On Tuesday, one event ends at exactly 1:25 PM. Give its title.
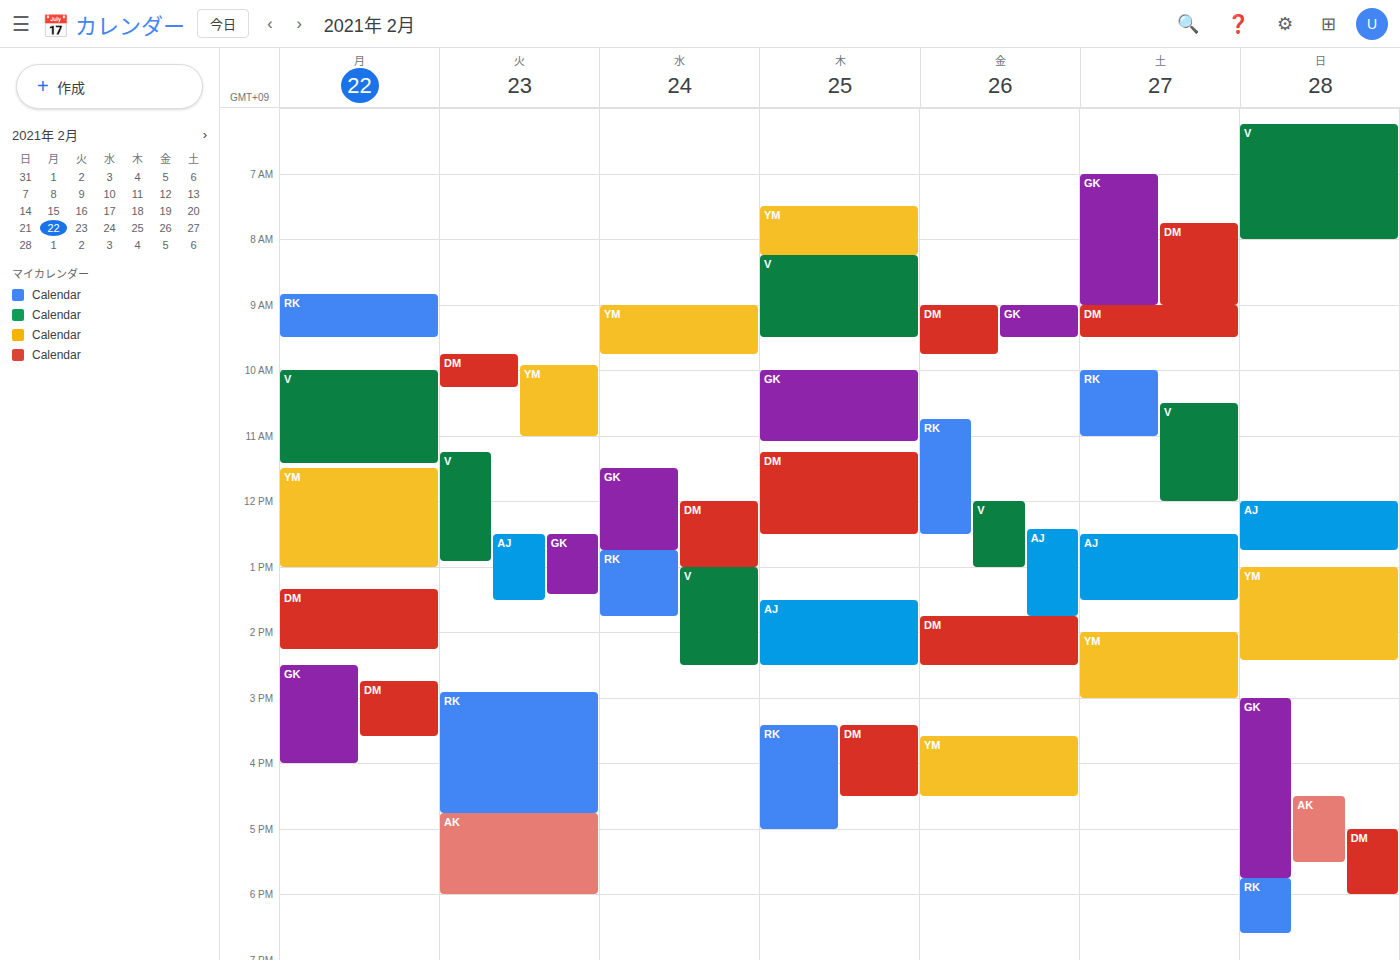
"GK"